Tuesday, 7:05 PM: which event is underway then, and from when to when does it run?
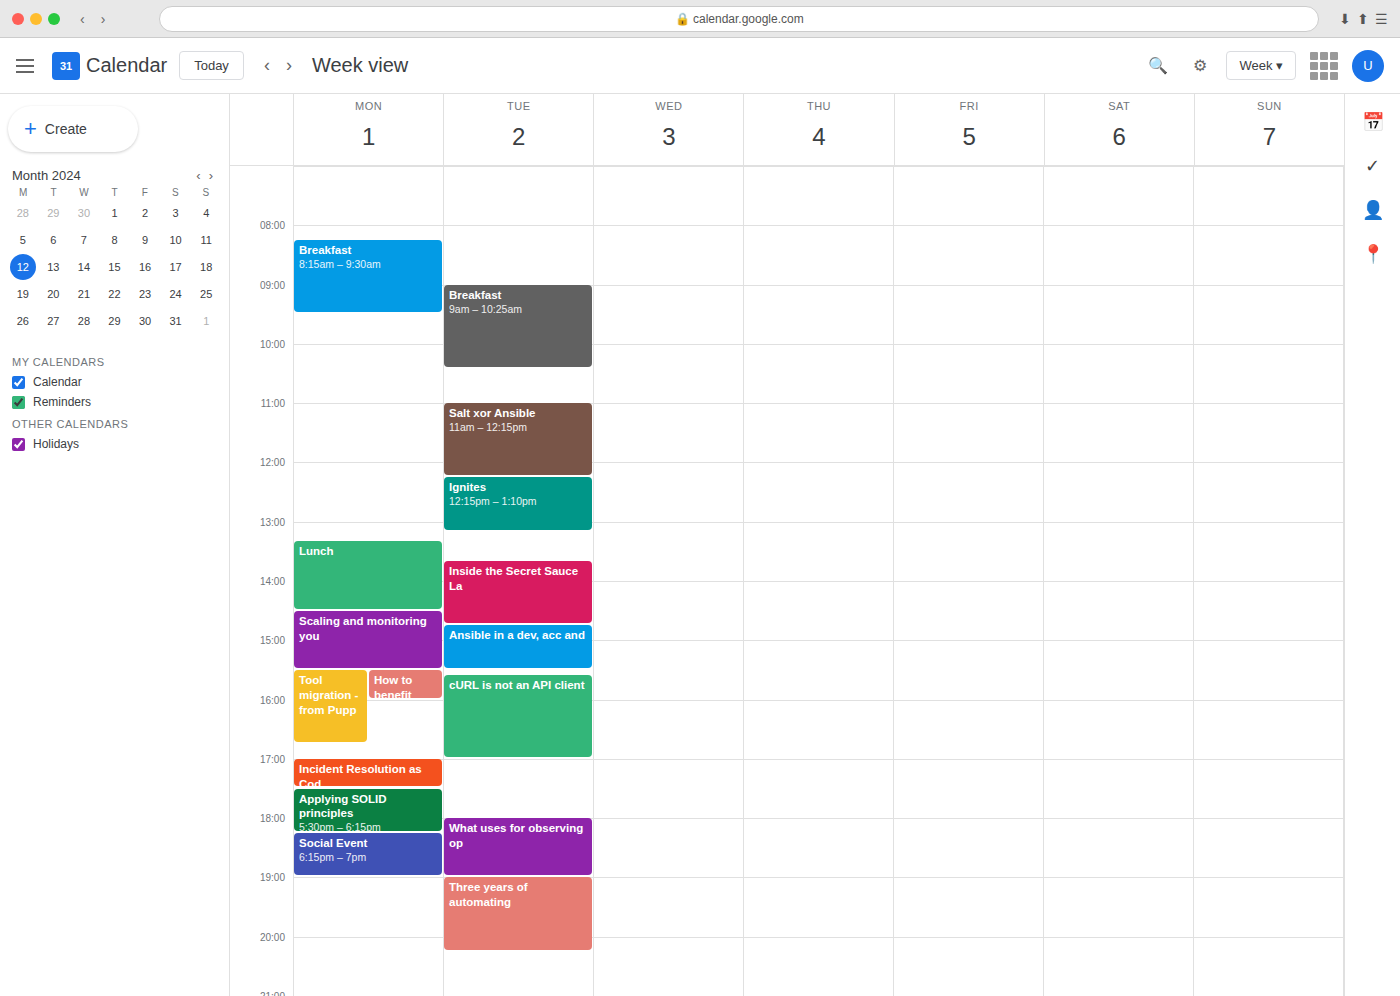
"Three years of automating", 7:00 PM to 8:15 PM